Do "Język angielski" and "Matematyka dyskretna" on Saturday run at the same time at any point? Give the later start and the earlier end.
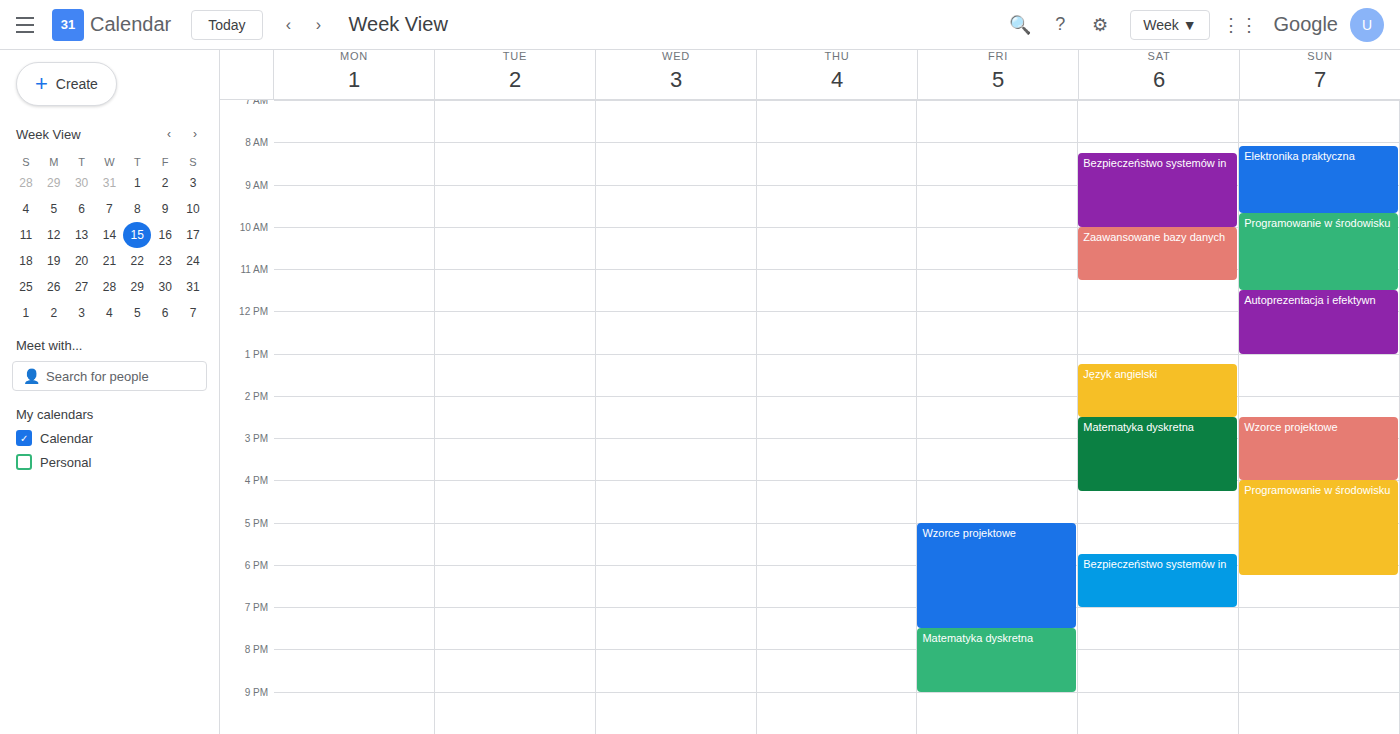
"Język angielski" ends at 2:30 PM, exactly when "Matematyka dyskretna" starts -- they touch but do not overlap.